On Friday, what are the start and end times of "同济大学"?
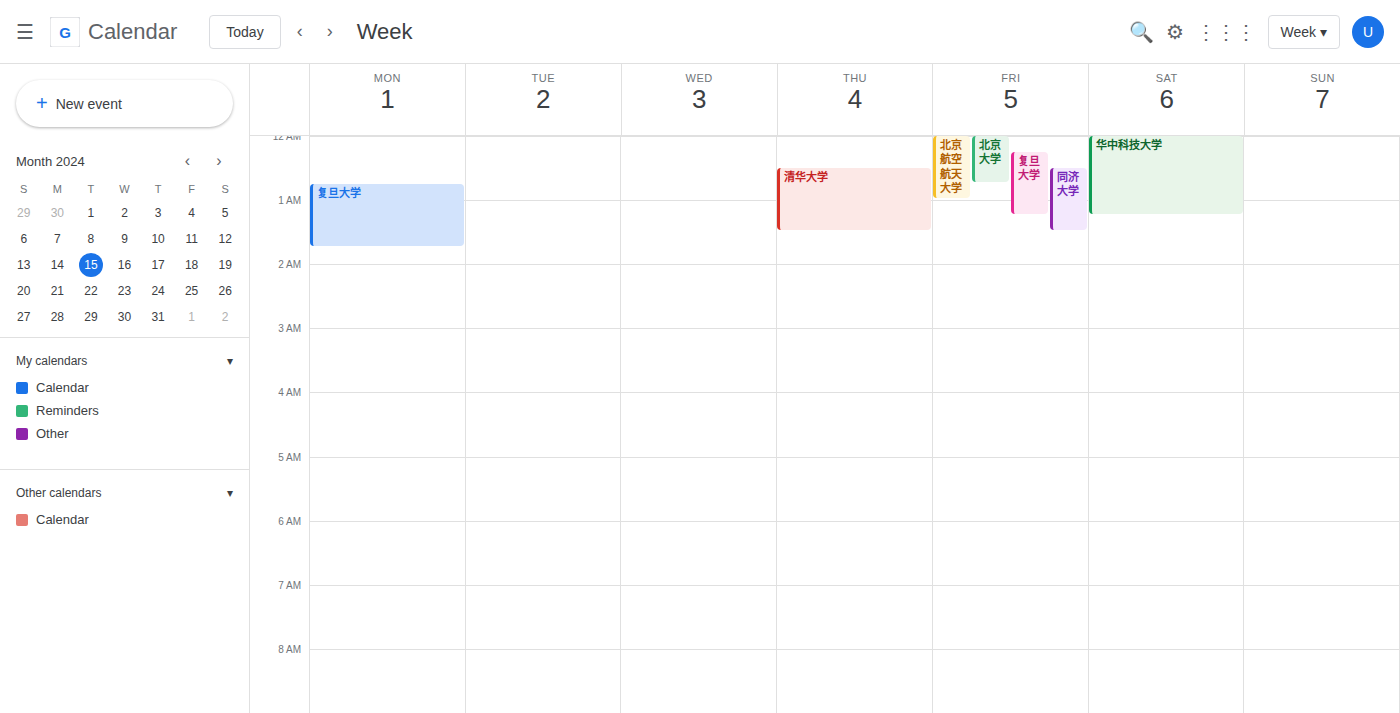
12:30 AM to 1:30 AM